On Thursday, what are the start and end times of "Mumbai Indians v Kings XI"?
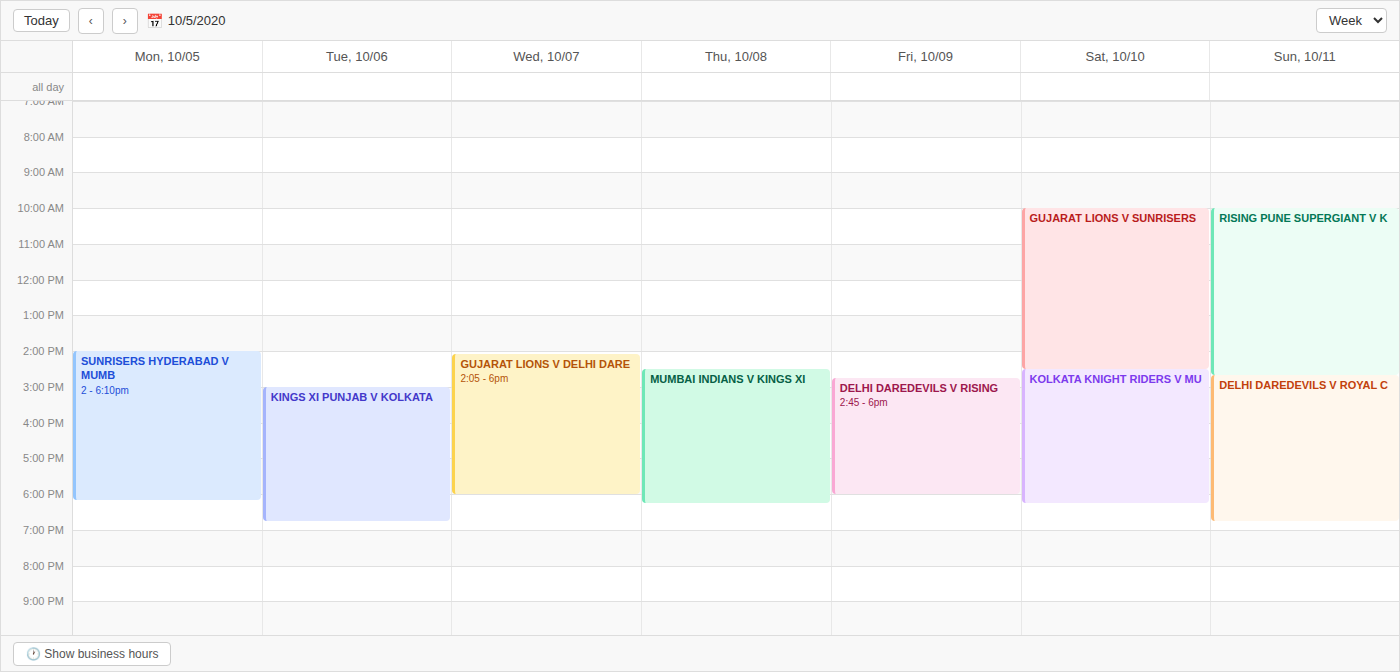
2:30 PM to 6:15 PM